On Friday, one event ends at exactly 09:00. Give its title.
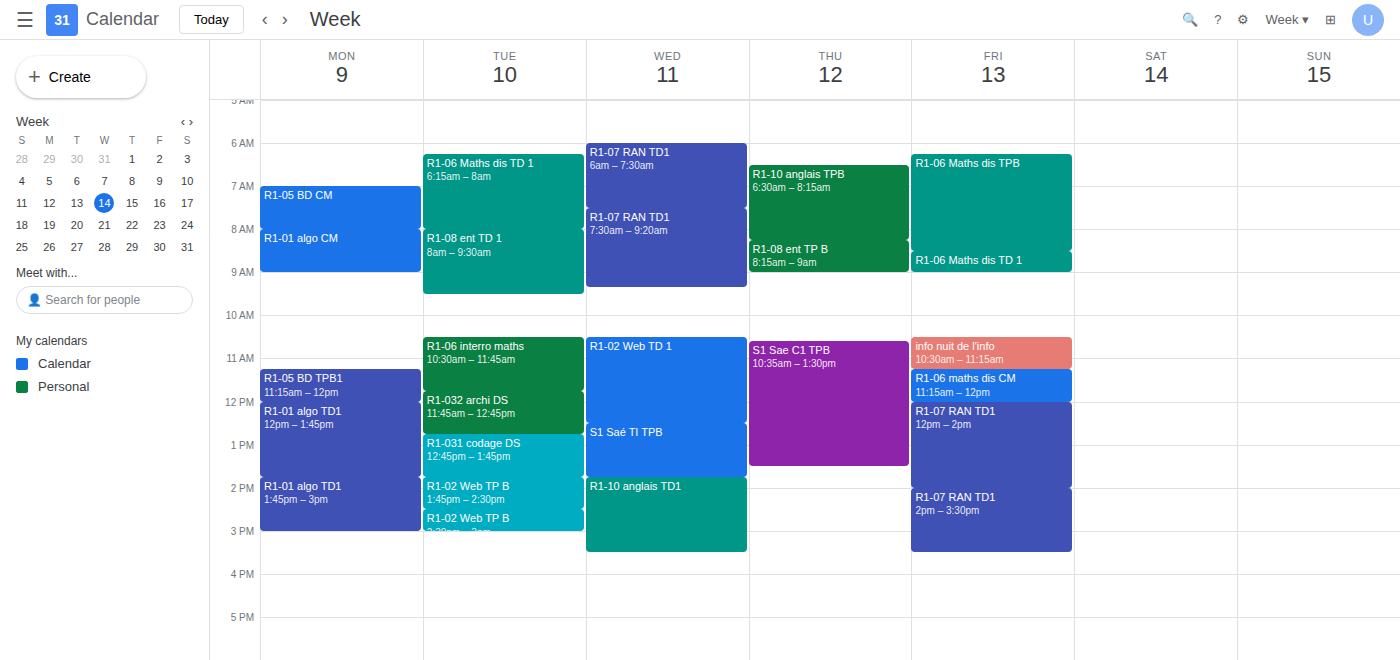
"R1-06 Maths dis TD 1"